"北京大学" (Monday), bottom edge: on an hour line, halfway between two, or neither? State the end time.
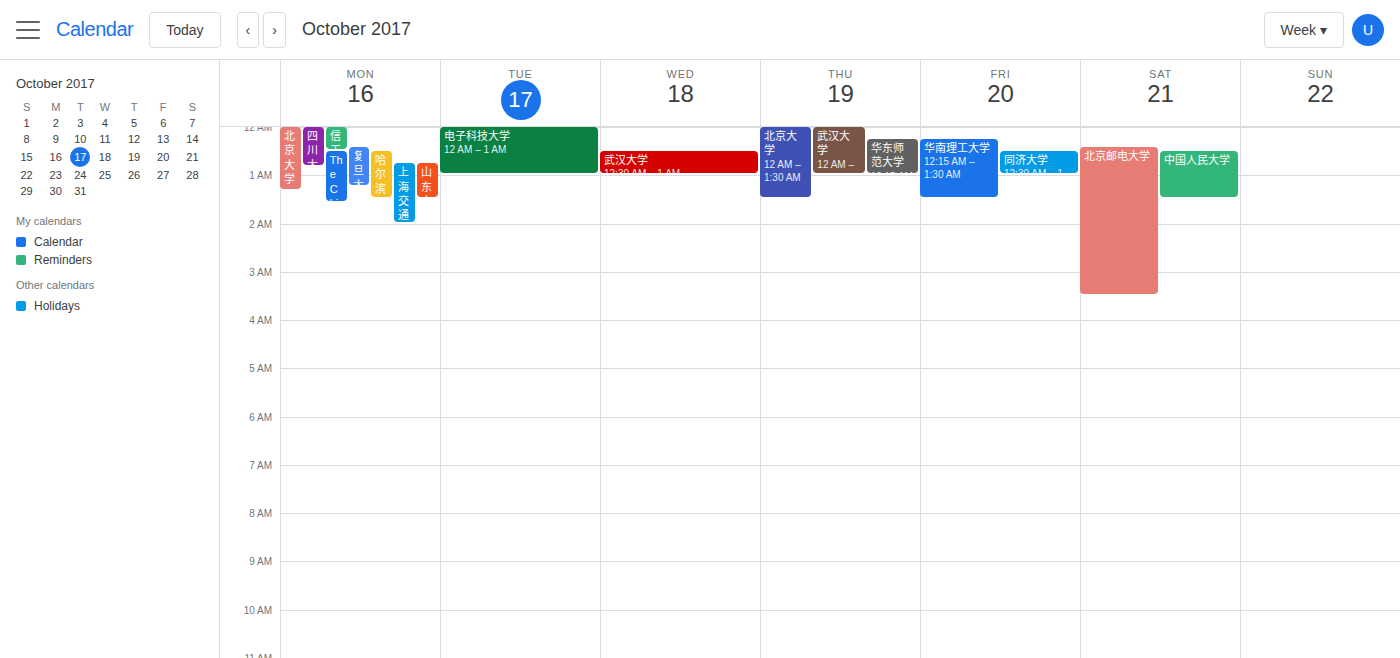
1:20 AM -- neither: 20 minutes below the 1 AM line and 40 minutes above the 2 AM line.